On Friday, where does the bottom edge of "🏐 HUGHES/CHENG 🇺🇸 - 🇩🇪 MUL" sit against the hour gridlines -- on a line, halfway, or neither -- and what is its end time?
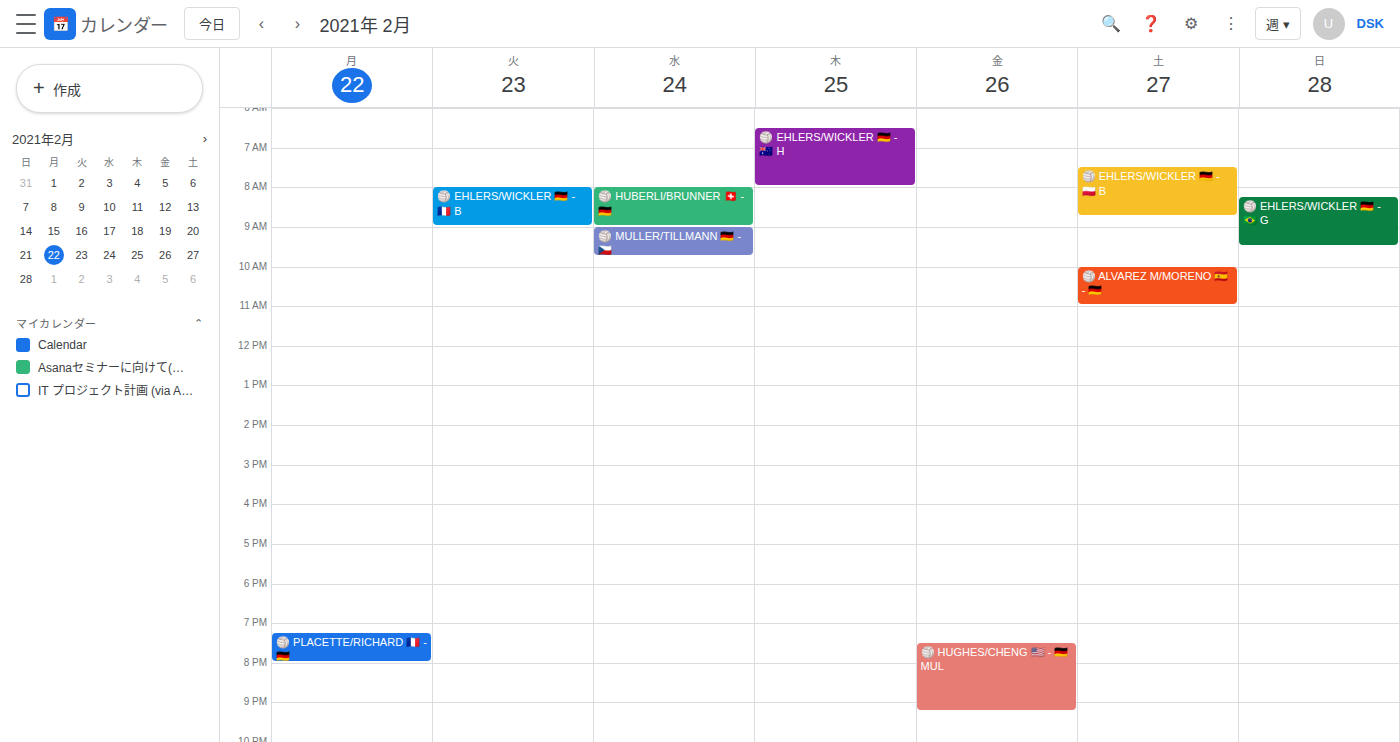
9:15 PM -- neither: a quarter of the way from the 9 PM line to the 10 PM line.